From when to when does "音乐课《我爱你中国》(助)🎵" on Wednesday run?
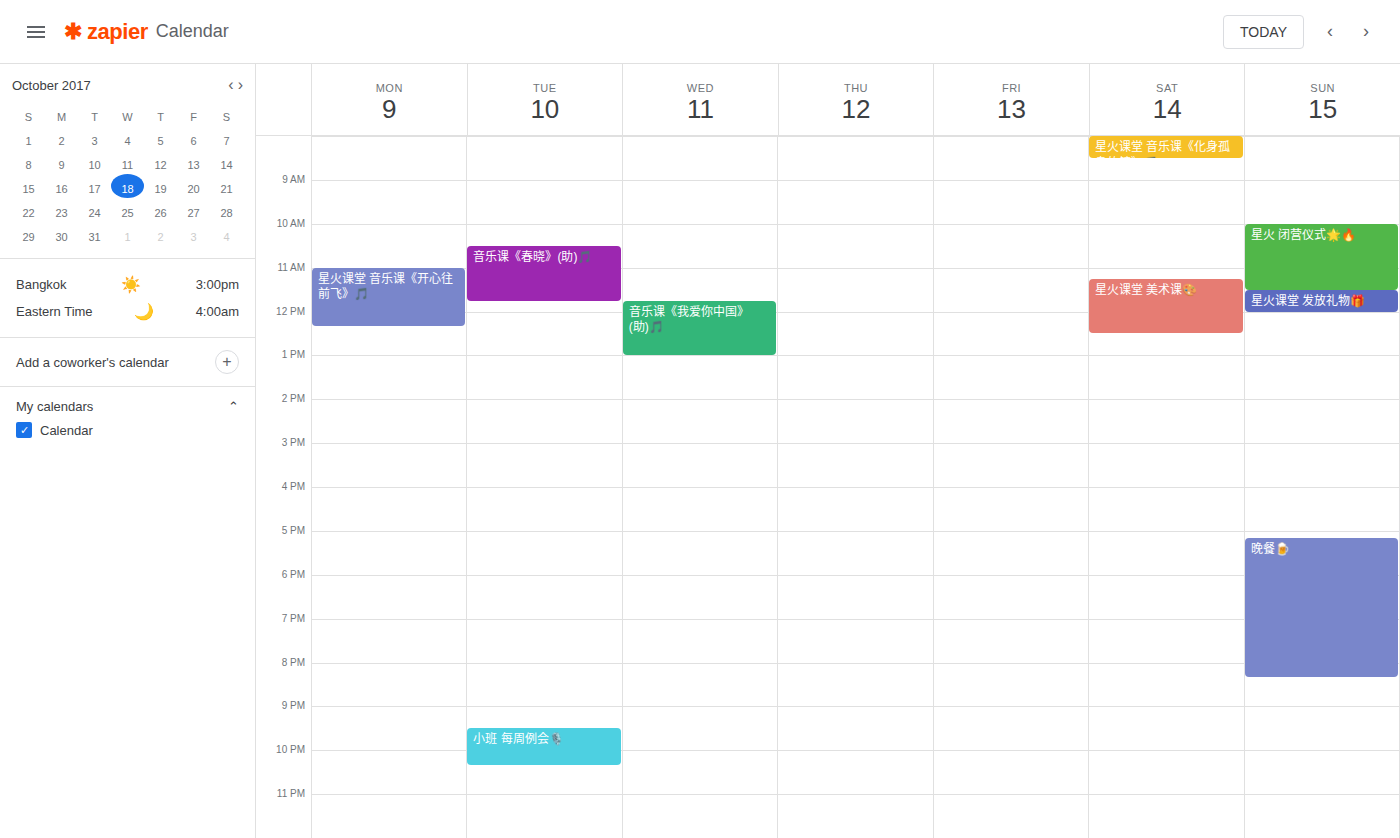
11:45 AM to 1:00 PM